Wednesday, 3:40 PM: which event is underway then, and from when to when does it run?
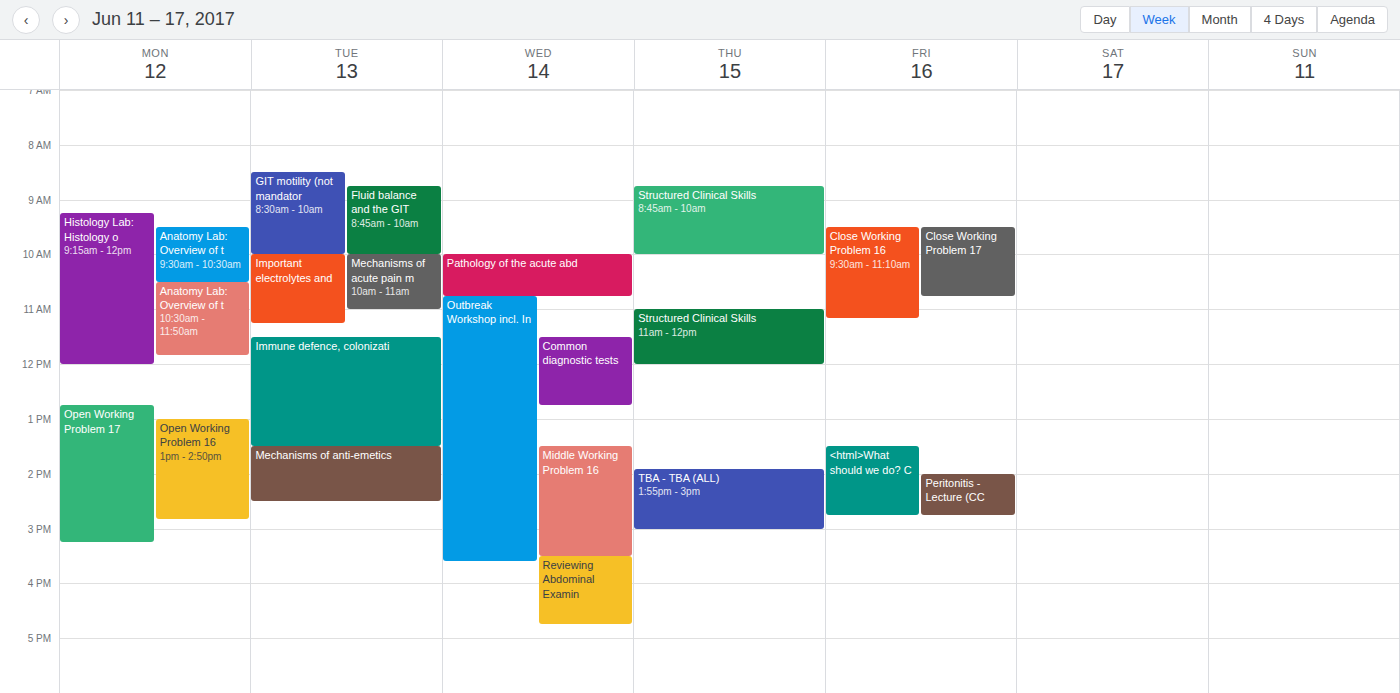
"Reviewing Abdominal Examin", 3:30 PM to 4:45 PM